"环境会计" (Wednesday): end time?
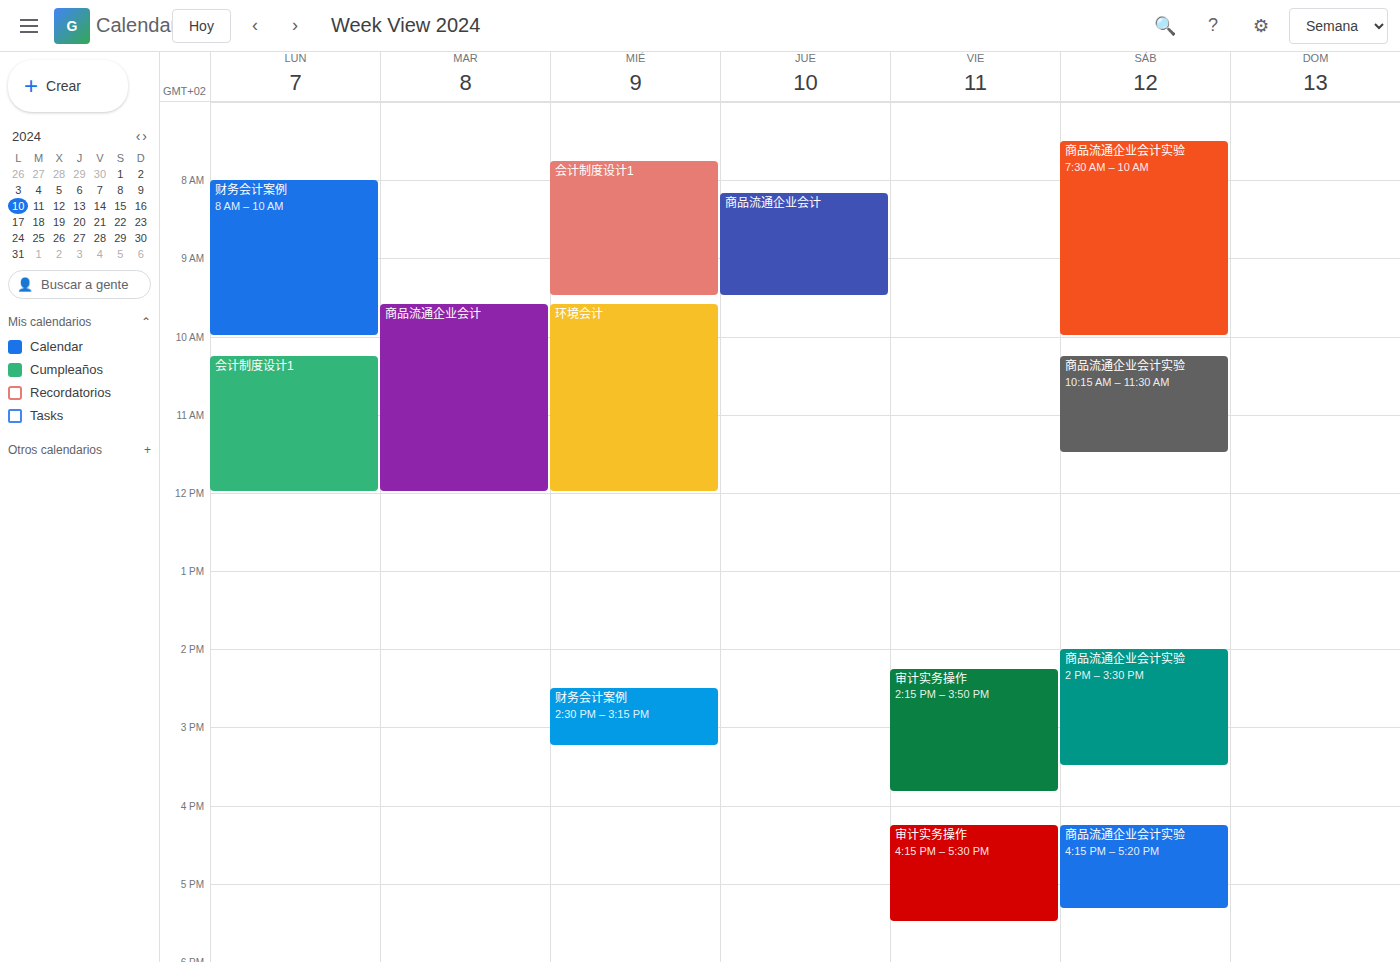
12:00 PM